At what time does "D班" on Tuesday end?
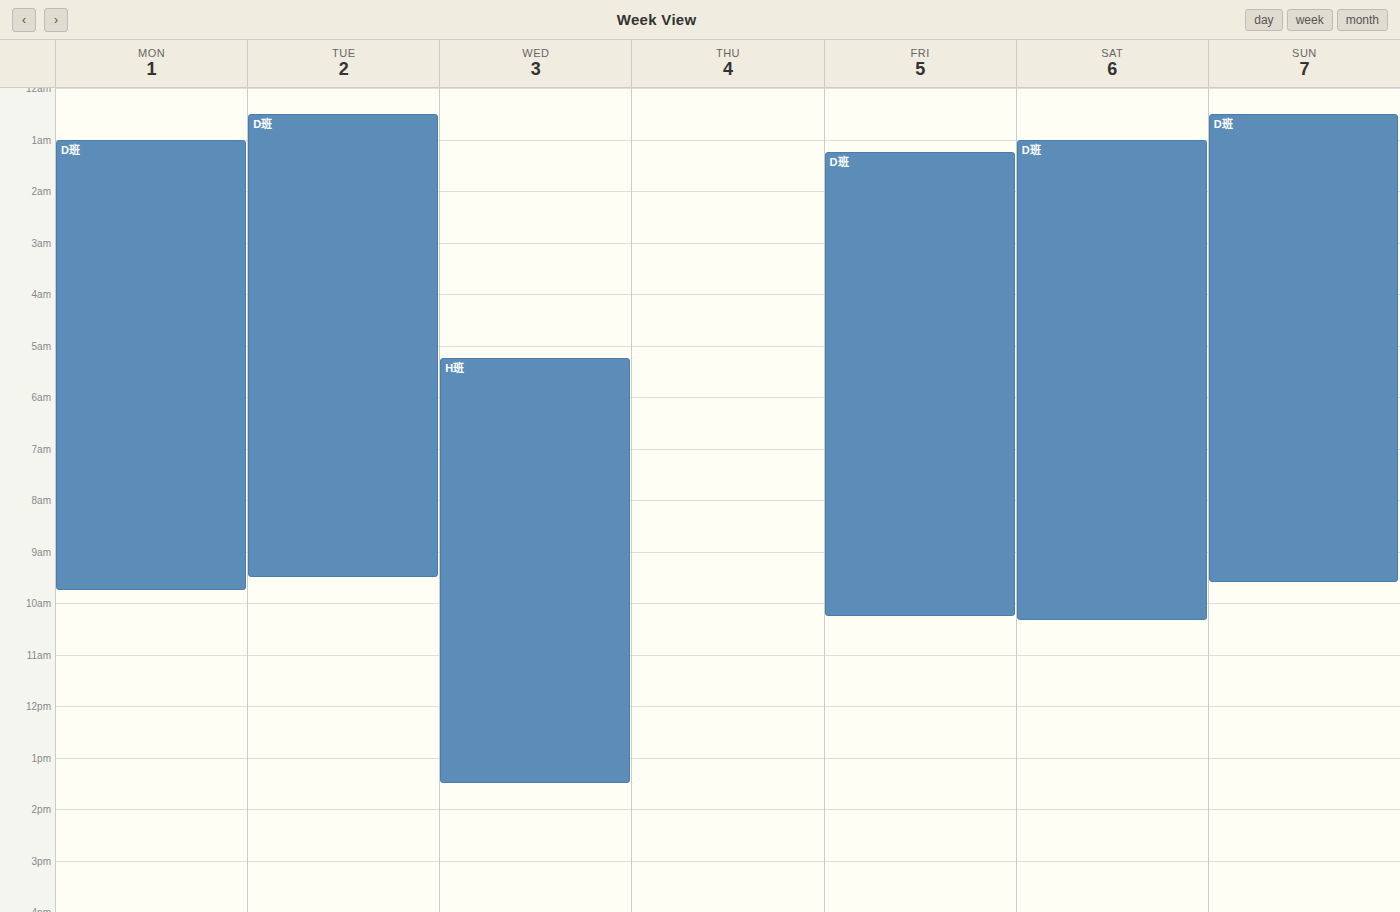
9:30 AM